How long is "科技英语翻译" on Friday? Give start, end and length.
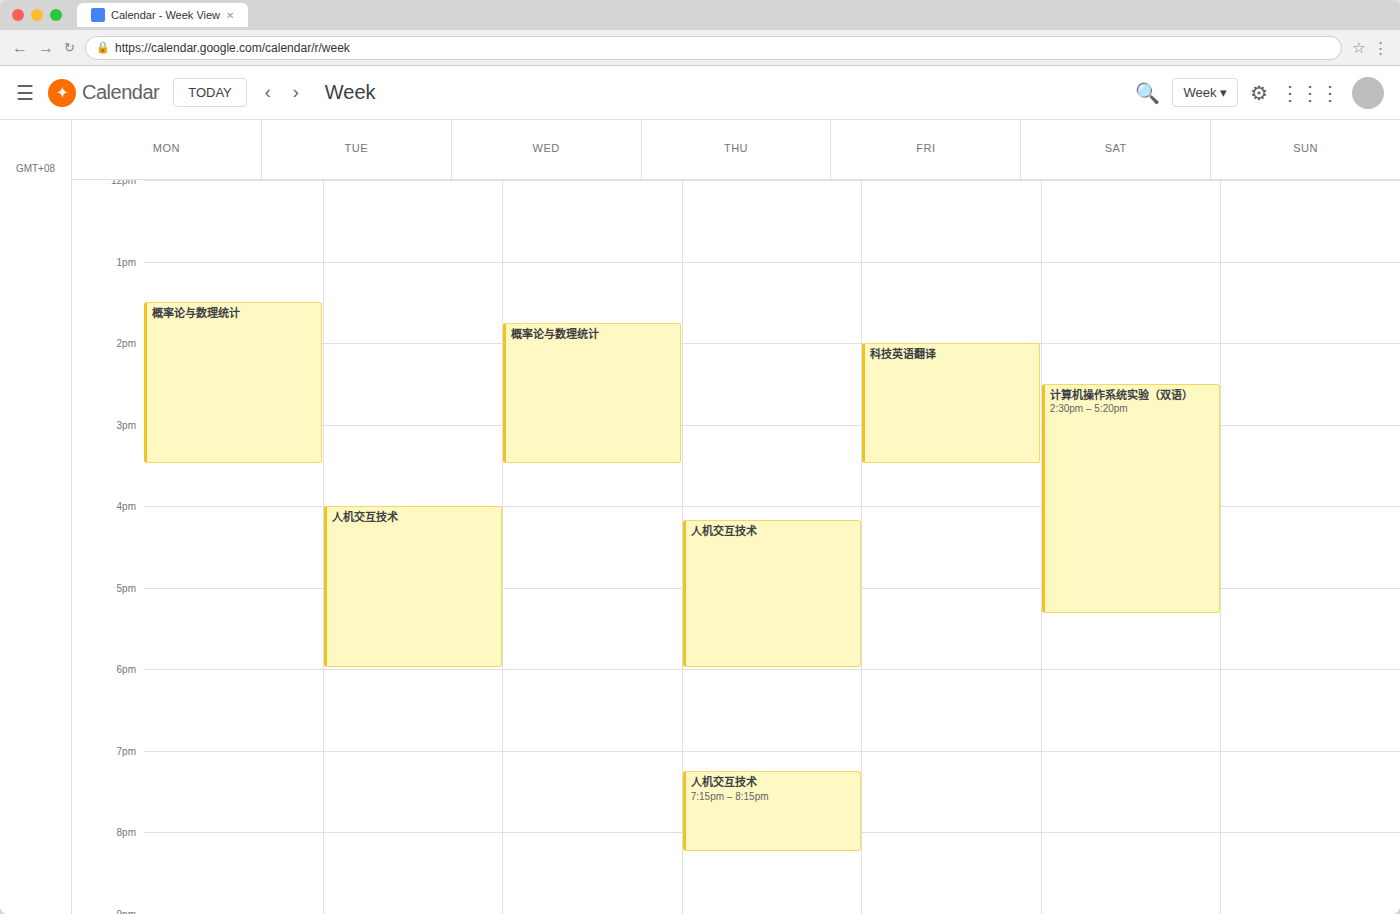
2:00 PM to 3:30 PM, 1 hour 30 minutes